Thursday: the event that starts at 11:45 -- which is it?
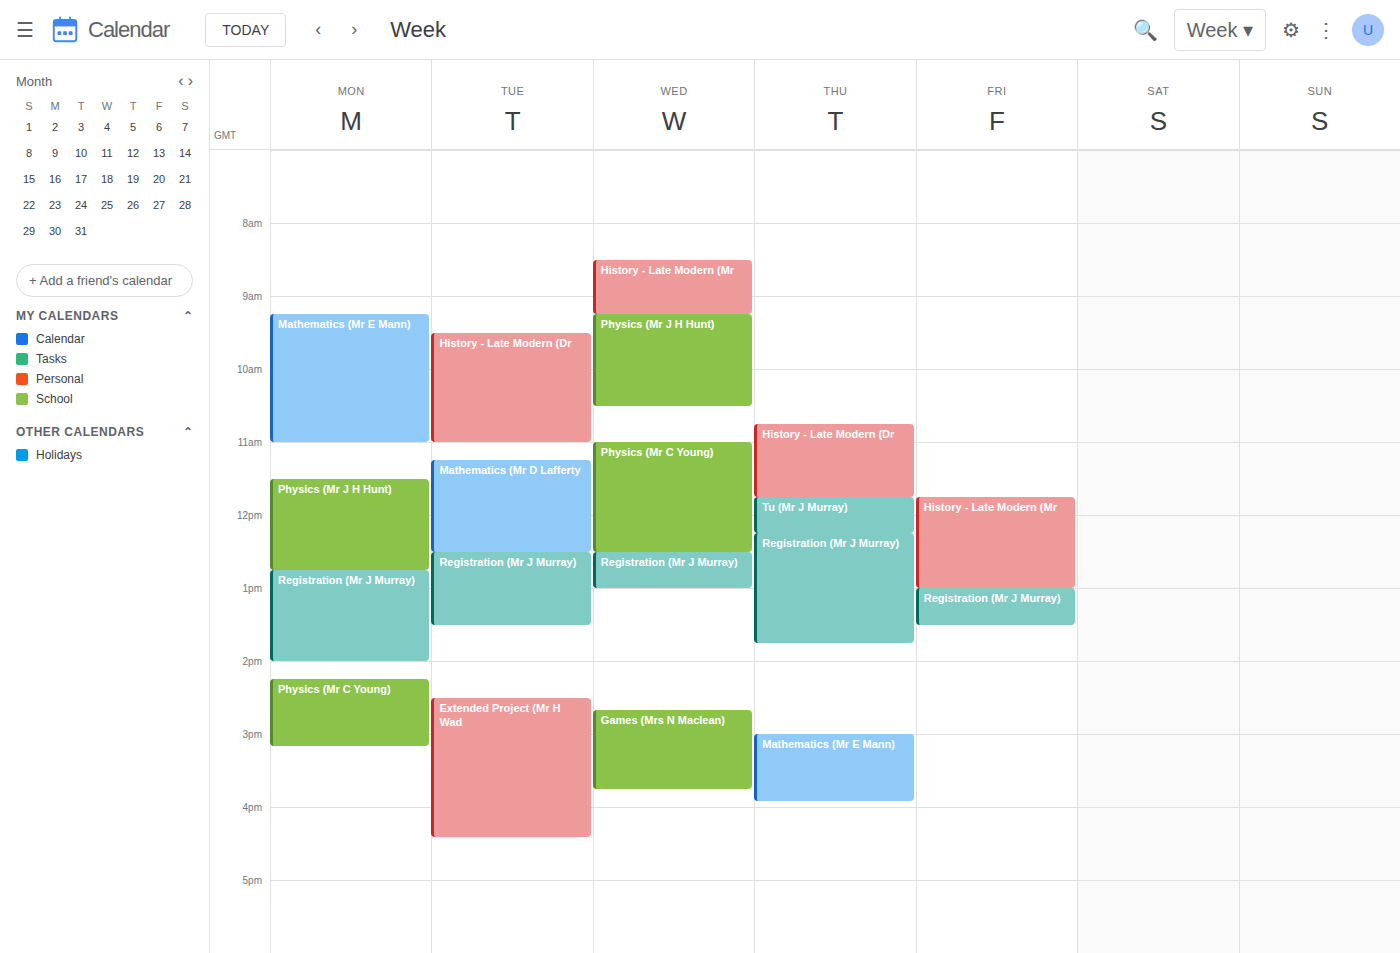
"Tu (Mr J Murray)"